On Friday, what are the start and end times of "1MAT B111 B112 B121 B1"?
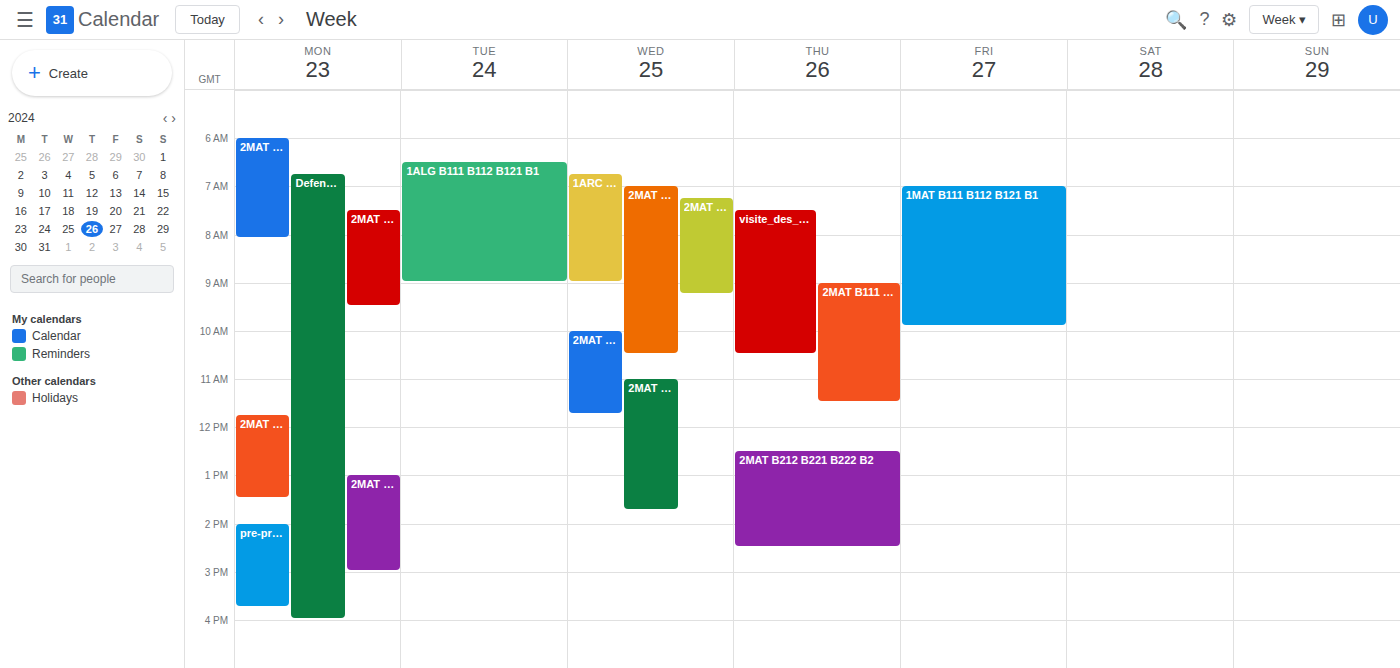
07:00 to 09:55